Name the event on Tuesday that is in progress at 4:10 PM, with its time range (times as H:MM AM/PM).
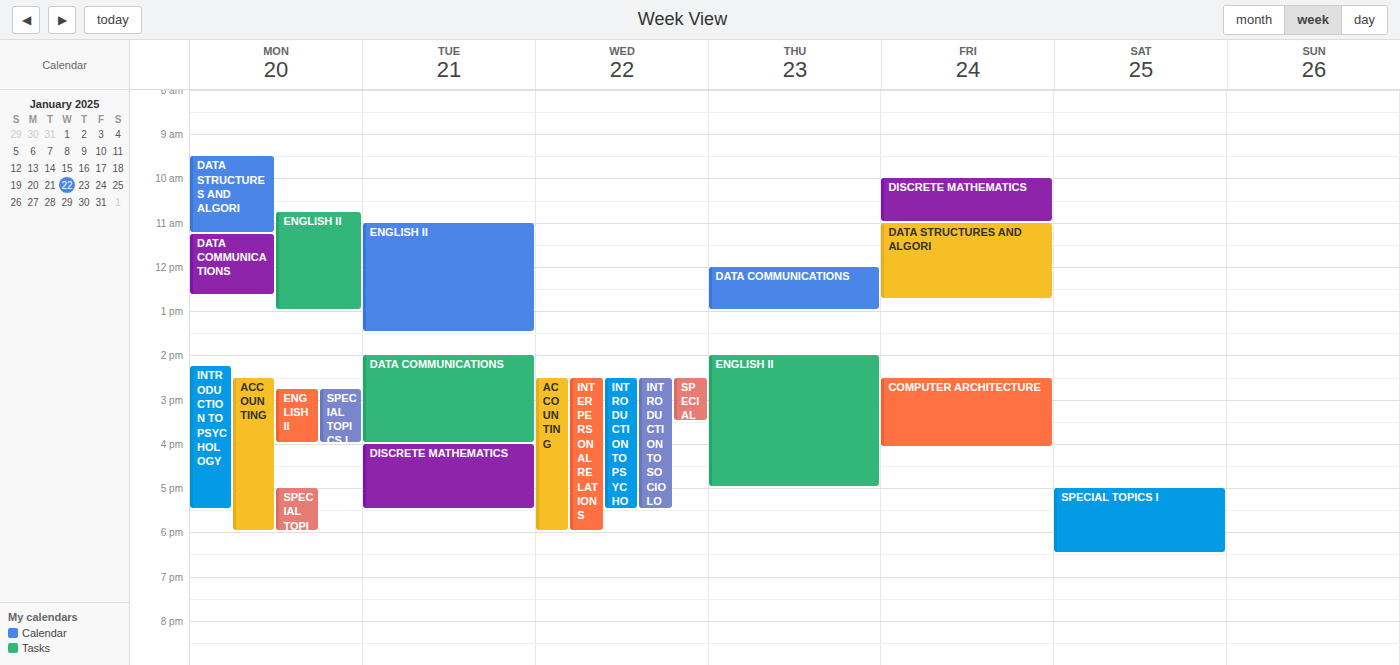
"DISCRETE MATHEMATICS", 4:00 PM to 5:30 PM